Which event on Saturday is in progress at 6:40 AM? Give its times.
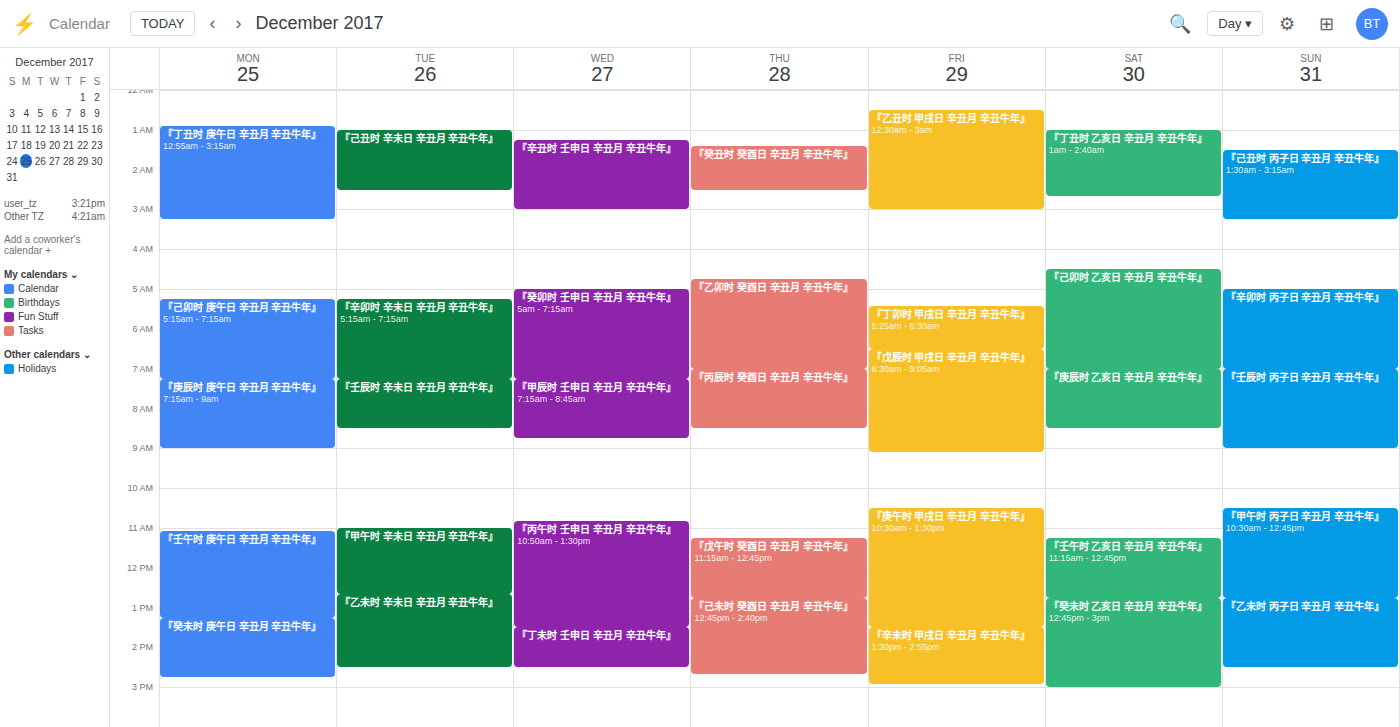
"『己卯时 乙亥日 辛丑月 辛丑牛年』", 4:30 AM to 7:00 AM